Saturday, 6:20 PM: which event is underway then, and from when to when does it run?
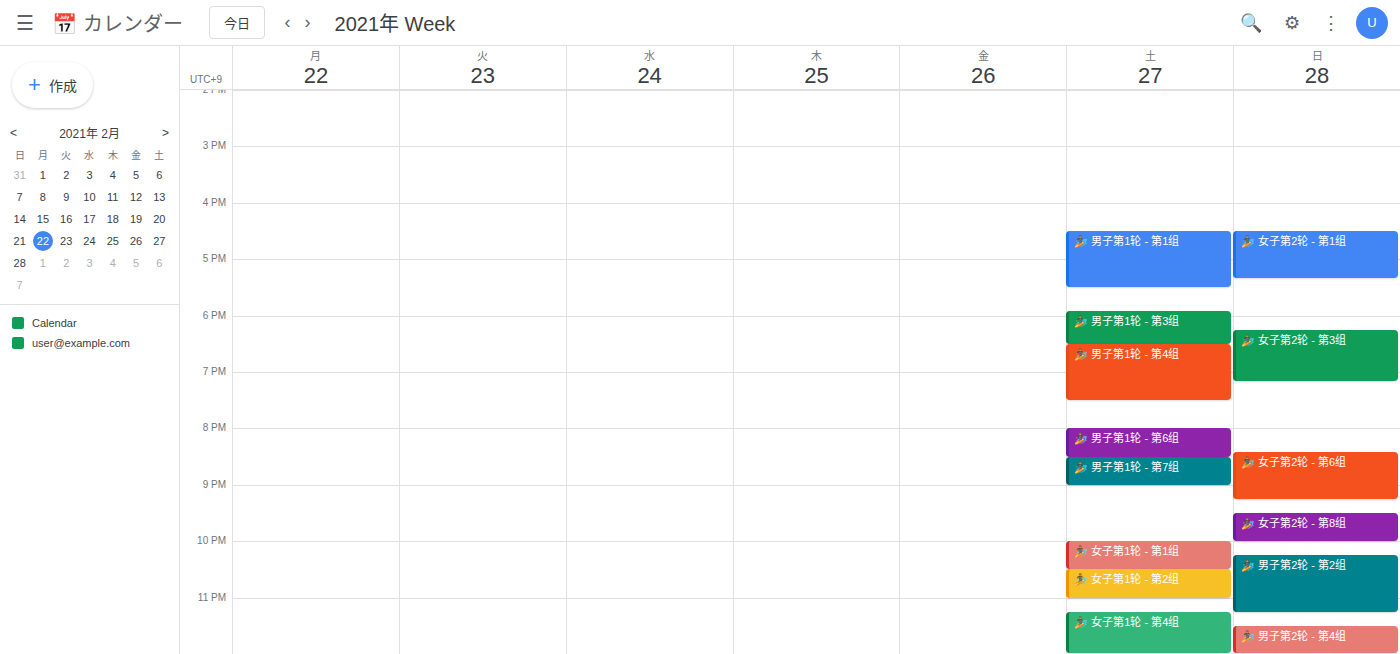
"🏄 男子第1轮 - 第3组", 5:55 PM to 6:30 PM